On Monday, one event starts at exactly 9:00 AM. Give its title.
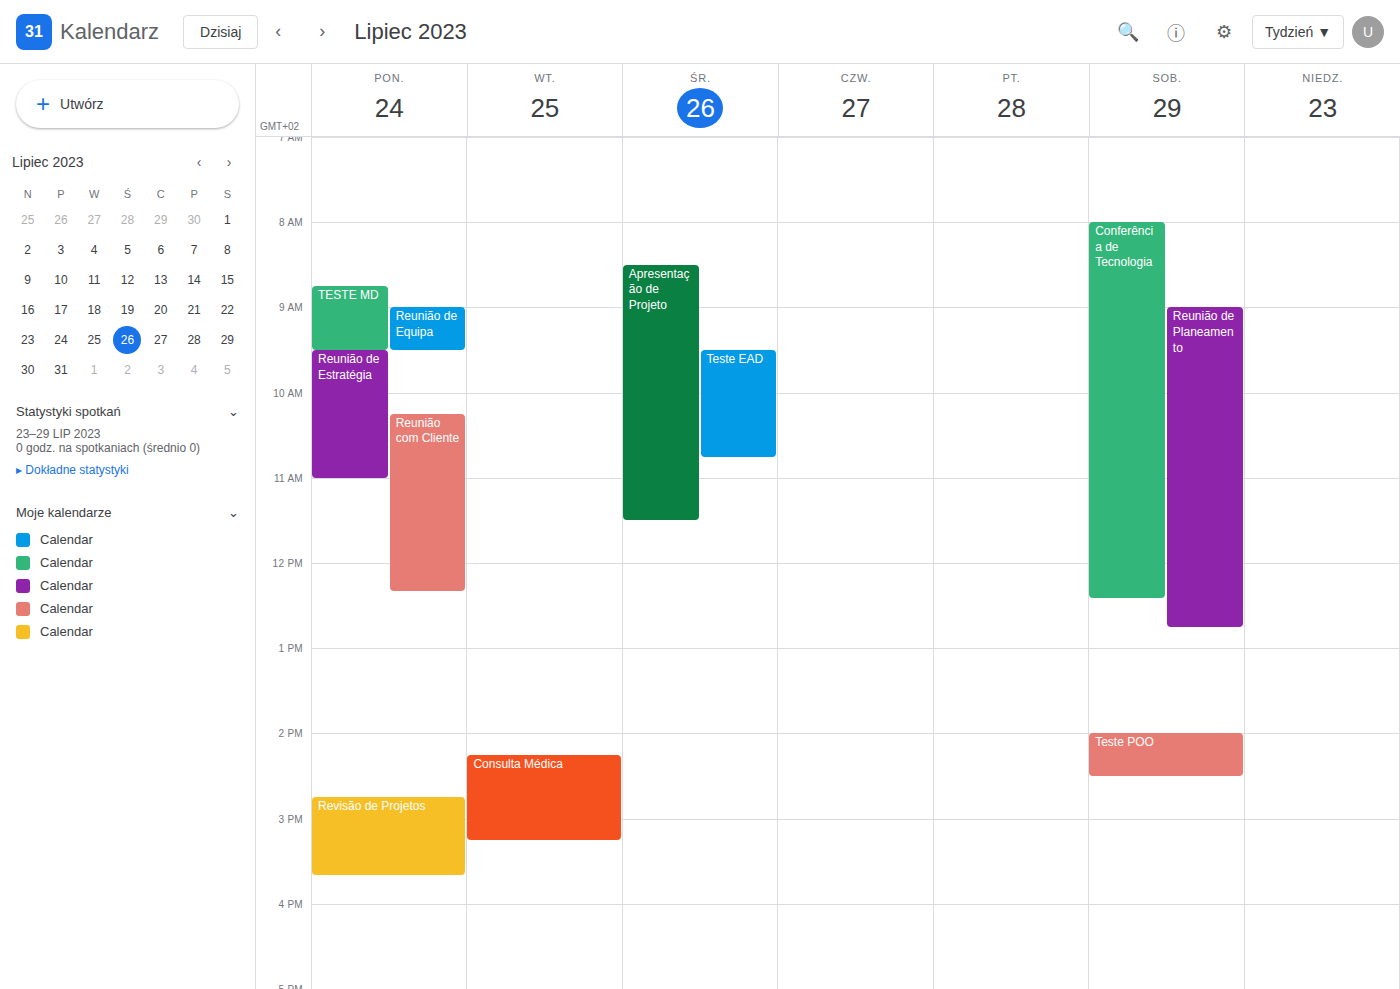
"Reunião de Equipa"